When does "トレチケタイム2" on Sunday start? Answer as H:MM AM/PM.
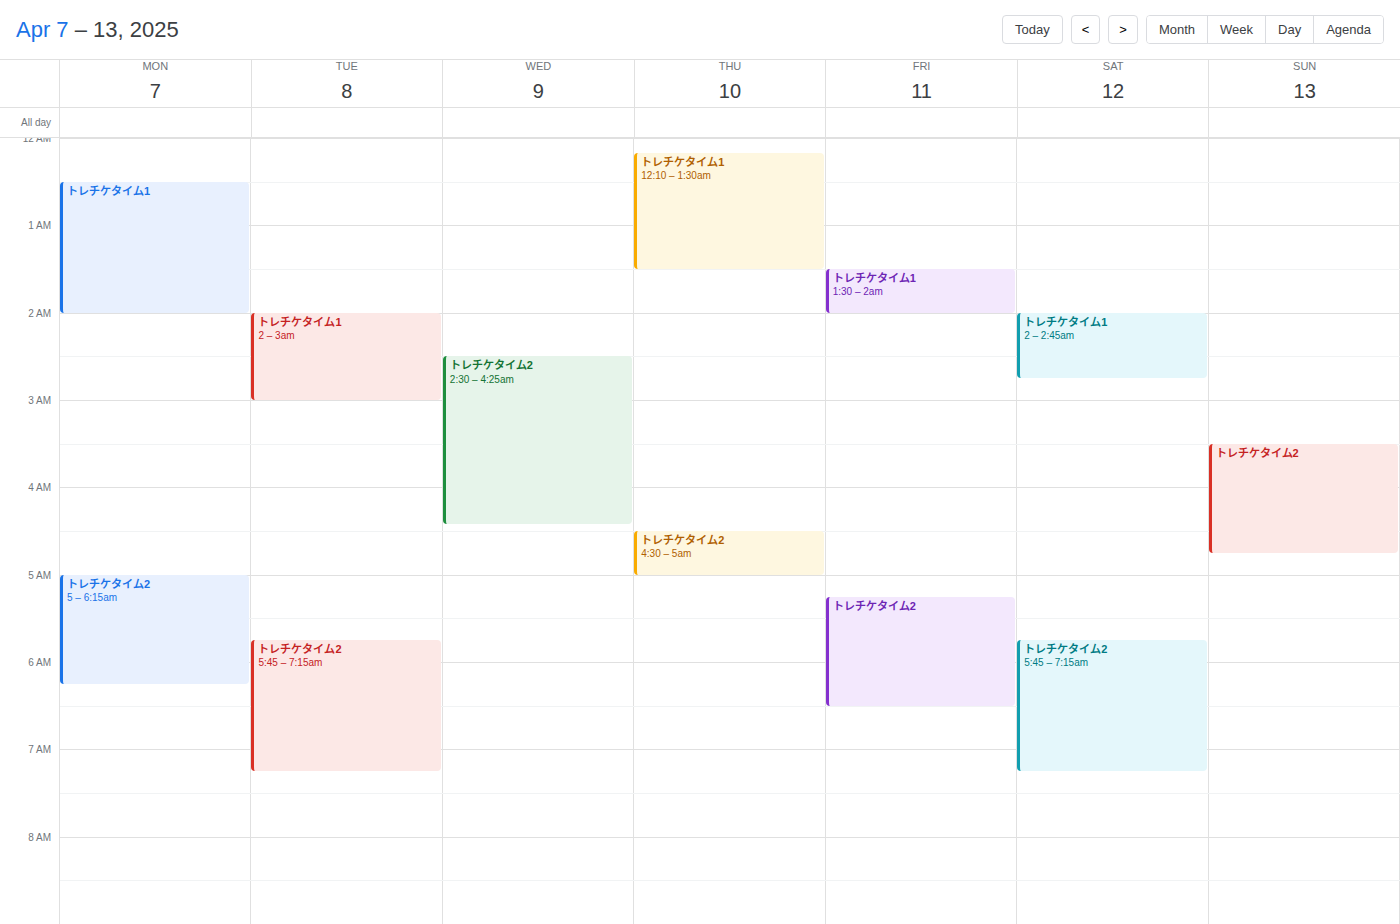
3:30 AM